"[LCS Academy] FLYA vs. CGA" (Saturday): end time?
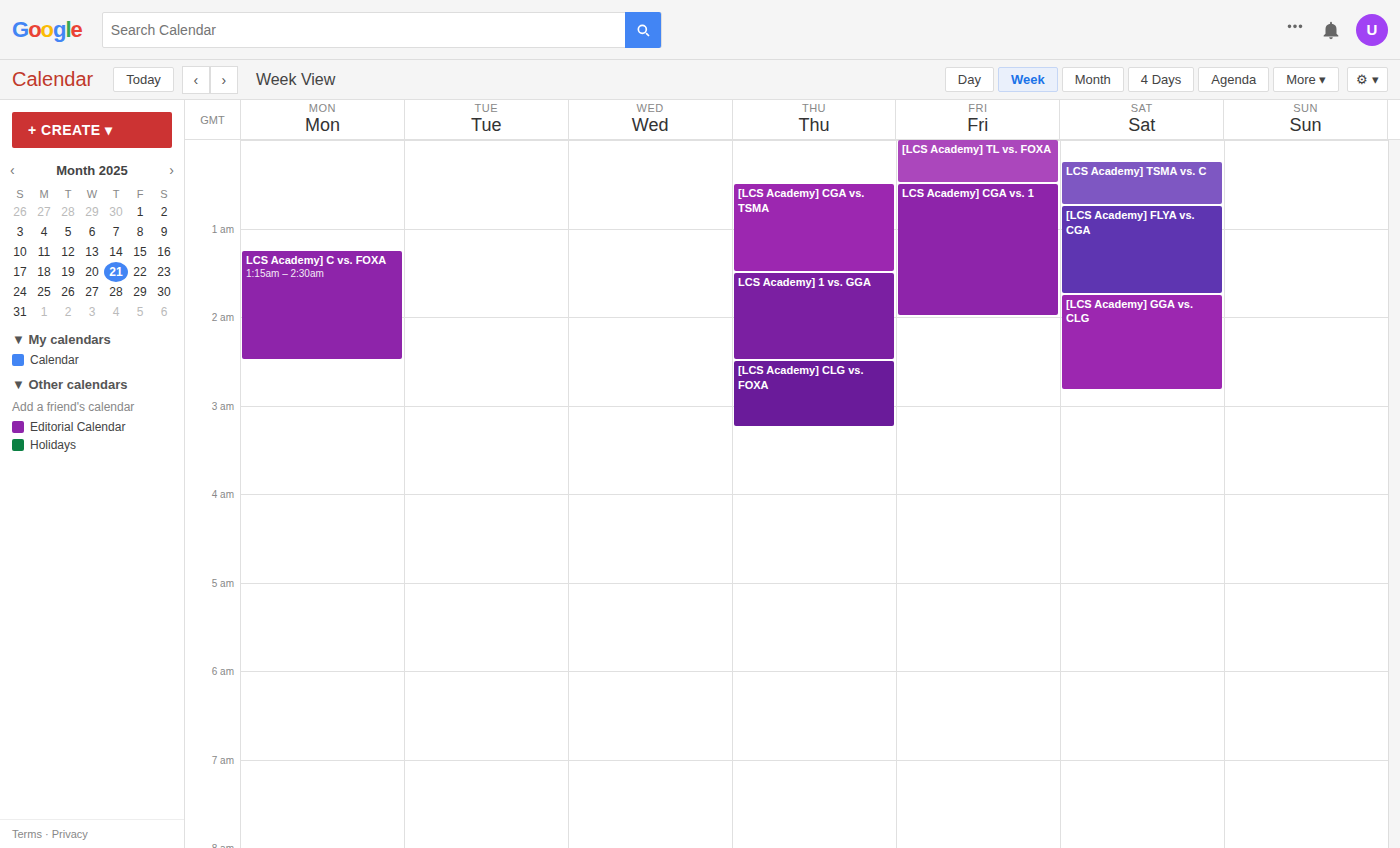
1:45 AM